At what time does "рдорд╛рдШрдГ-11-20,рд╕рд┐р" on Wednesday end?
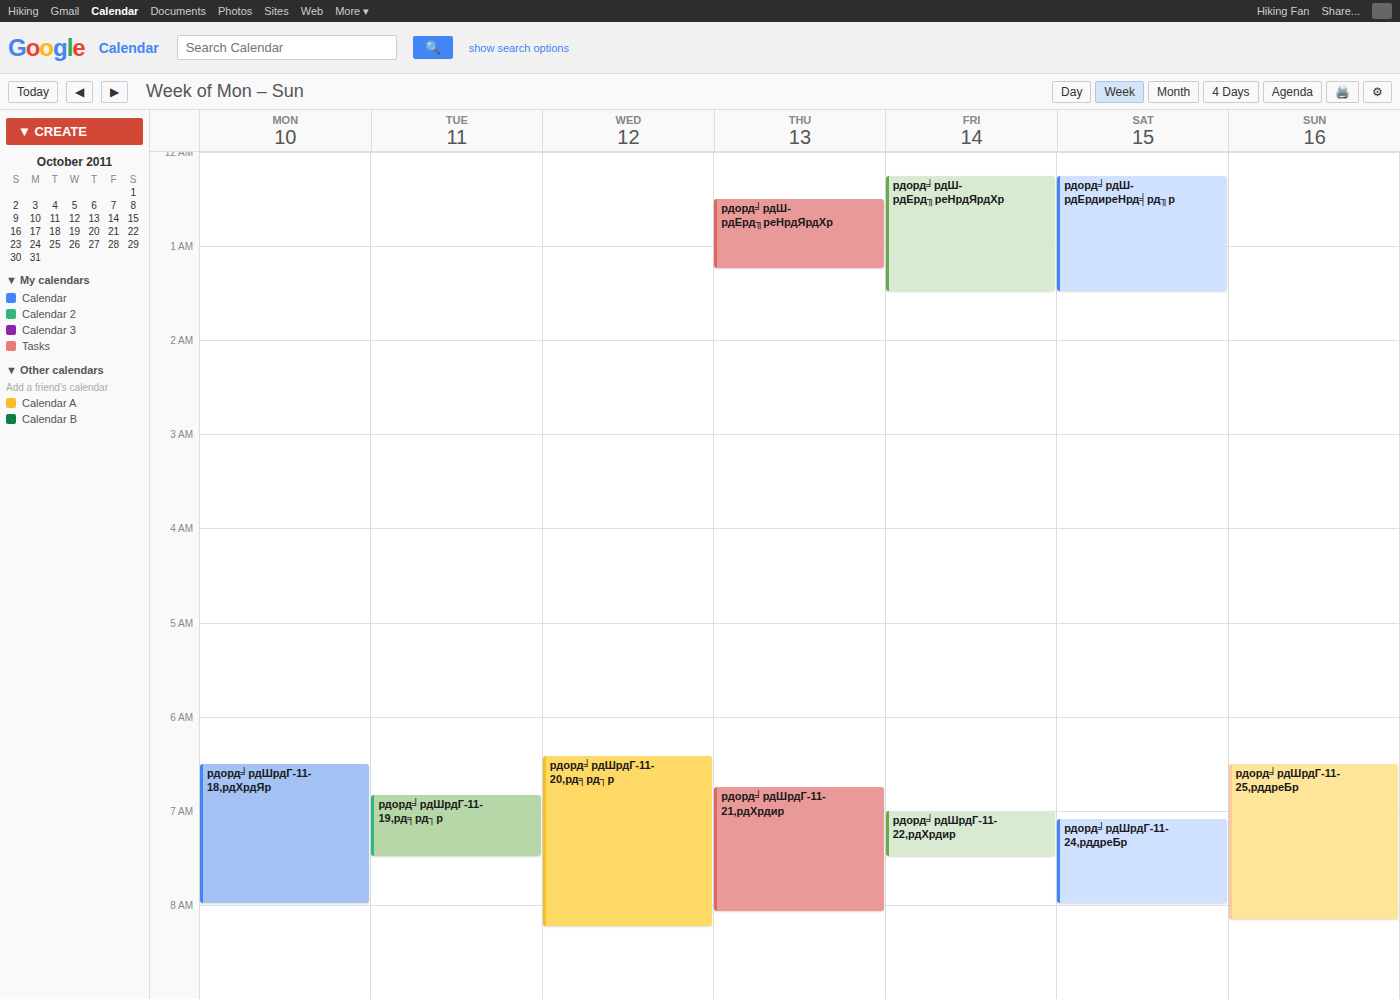
08:15